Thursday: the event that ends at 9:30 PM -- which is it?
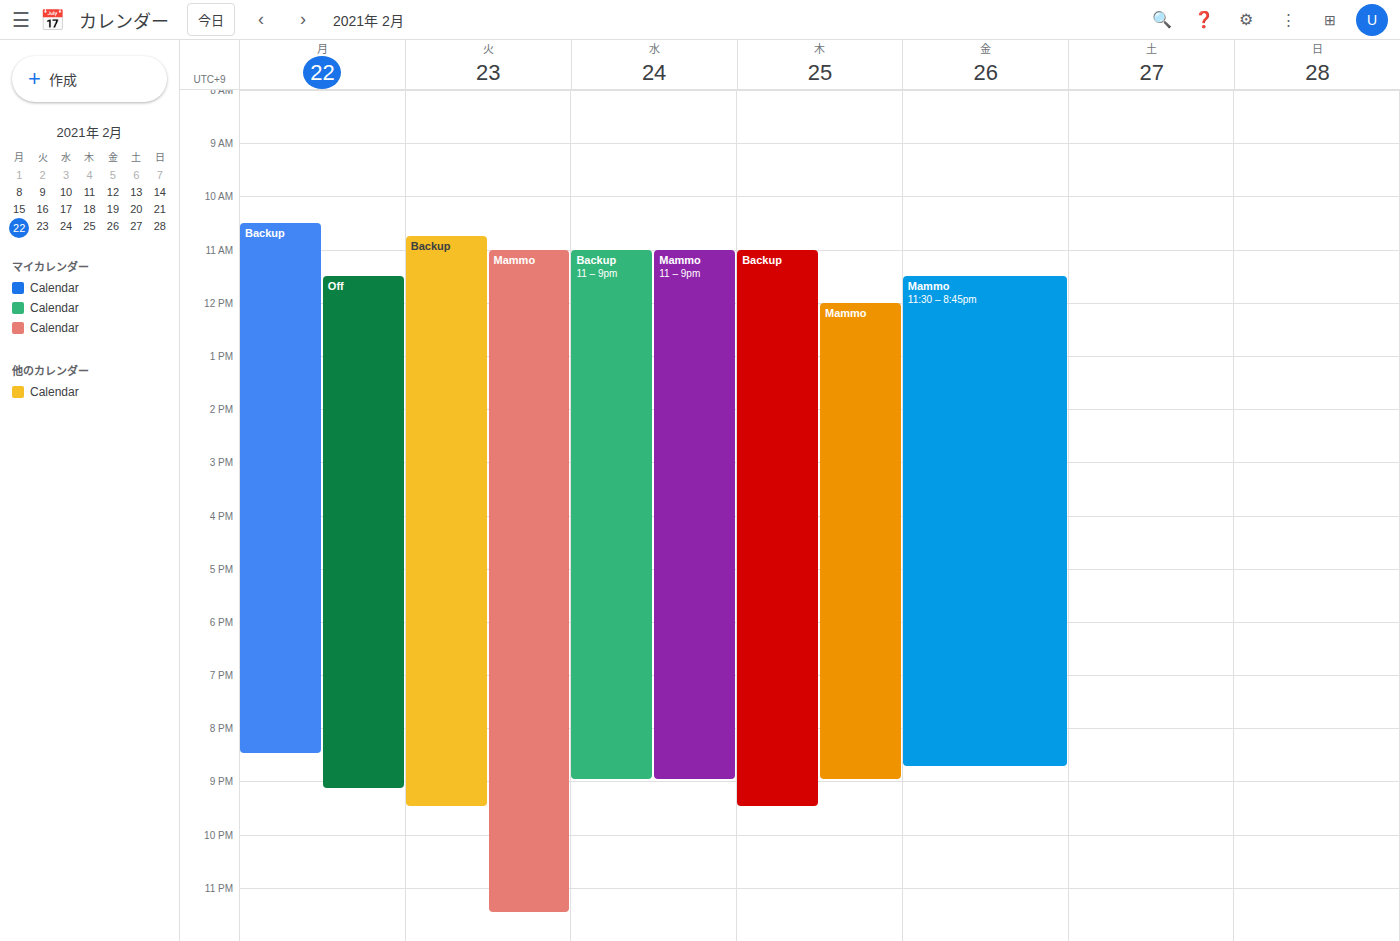
"Backup"